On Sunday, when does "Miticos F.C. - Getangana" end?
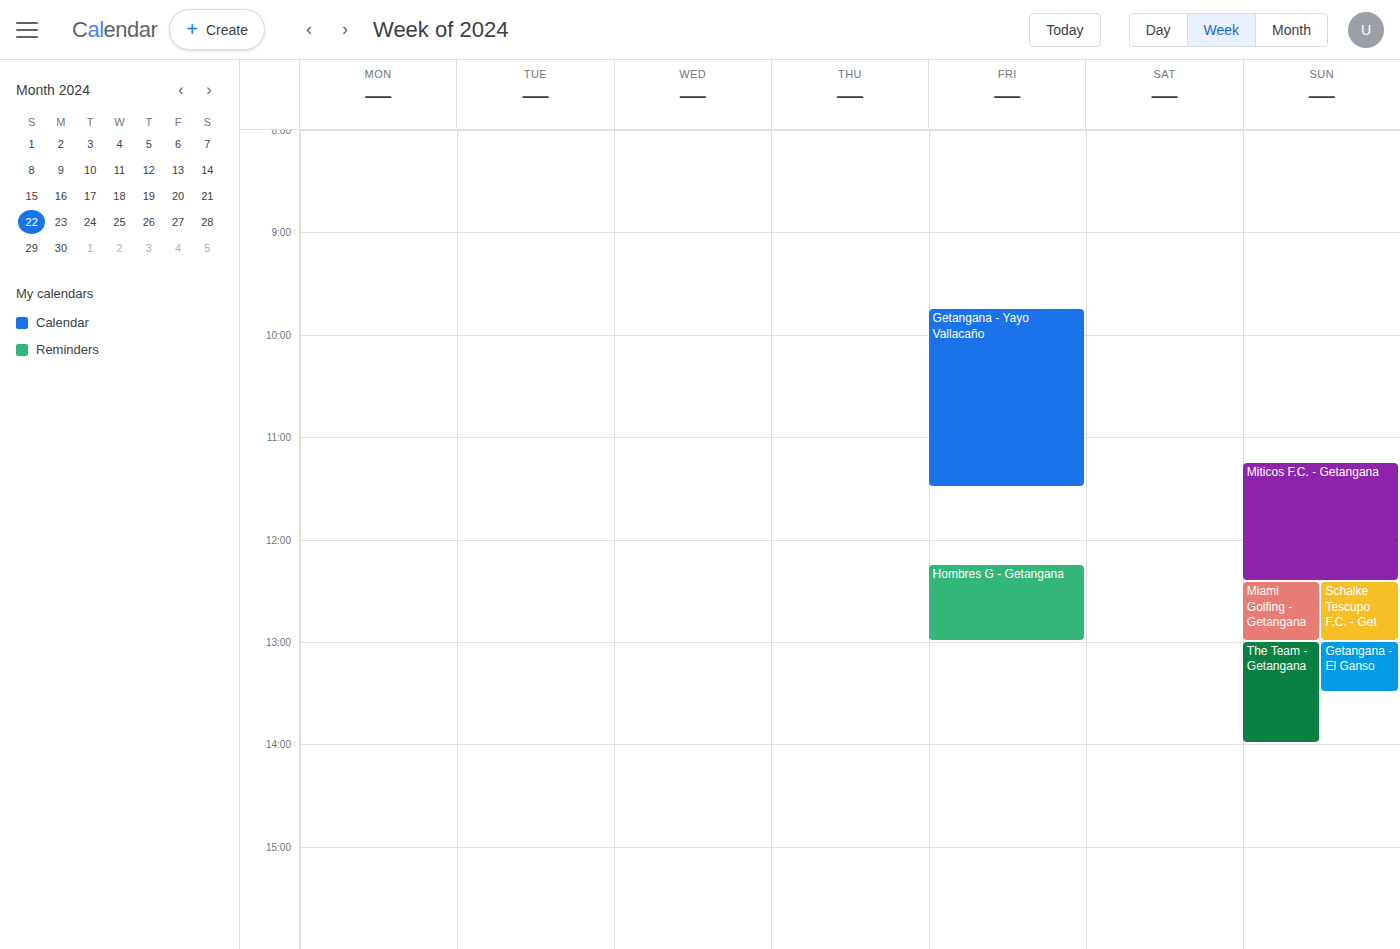
12:25 PM